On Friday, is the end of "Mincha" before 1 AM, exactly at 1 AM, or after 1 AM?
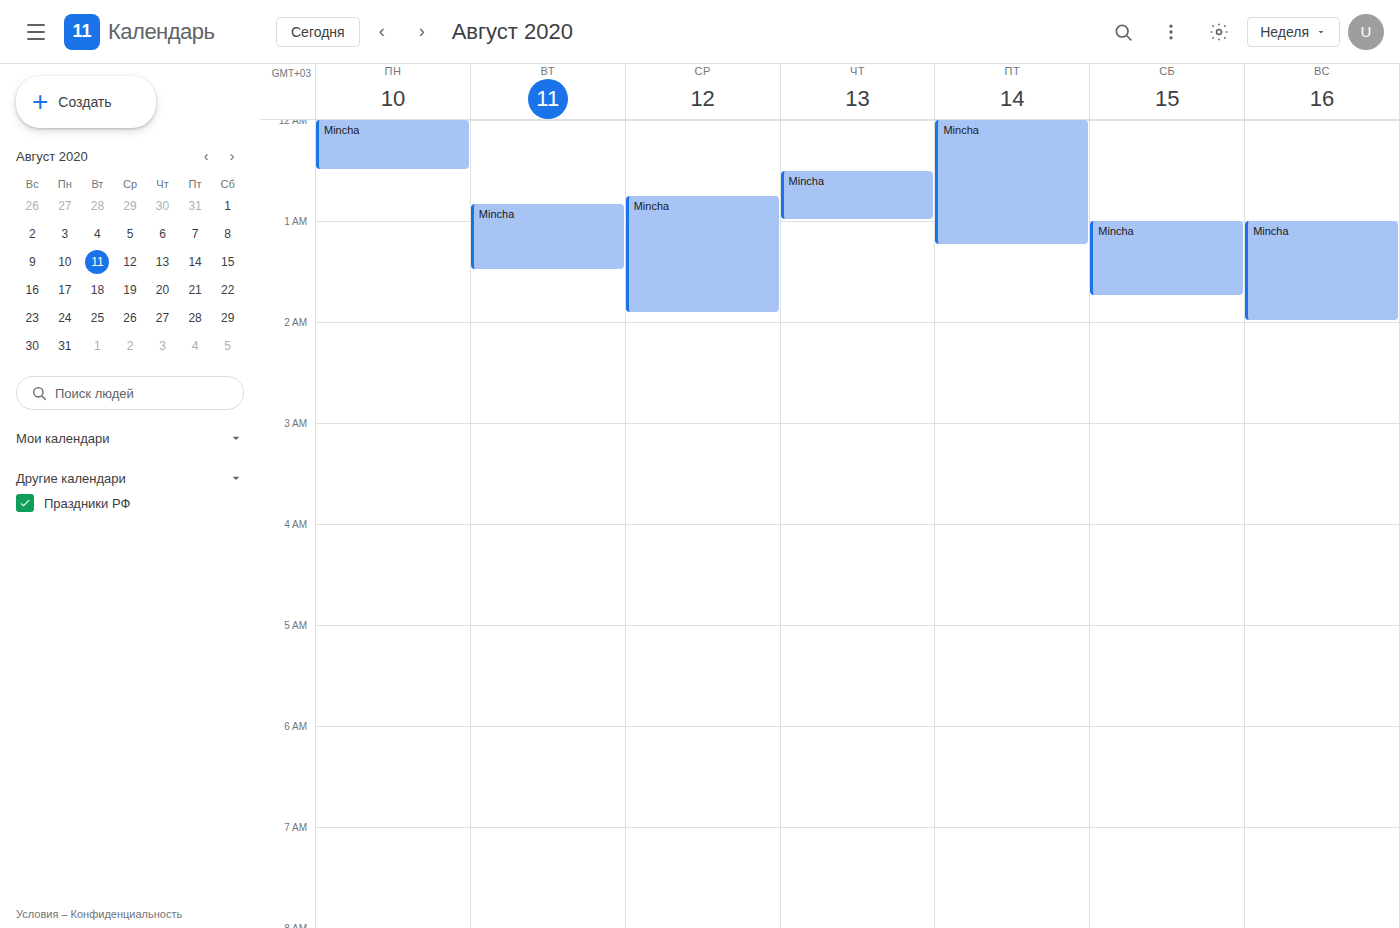
1:15 AM -- after 1 AM, 15 minutes below the 1 AM line.